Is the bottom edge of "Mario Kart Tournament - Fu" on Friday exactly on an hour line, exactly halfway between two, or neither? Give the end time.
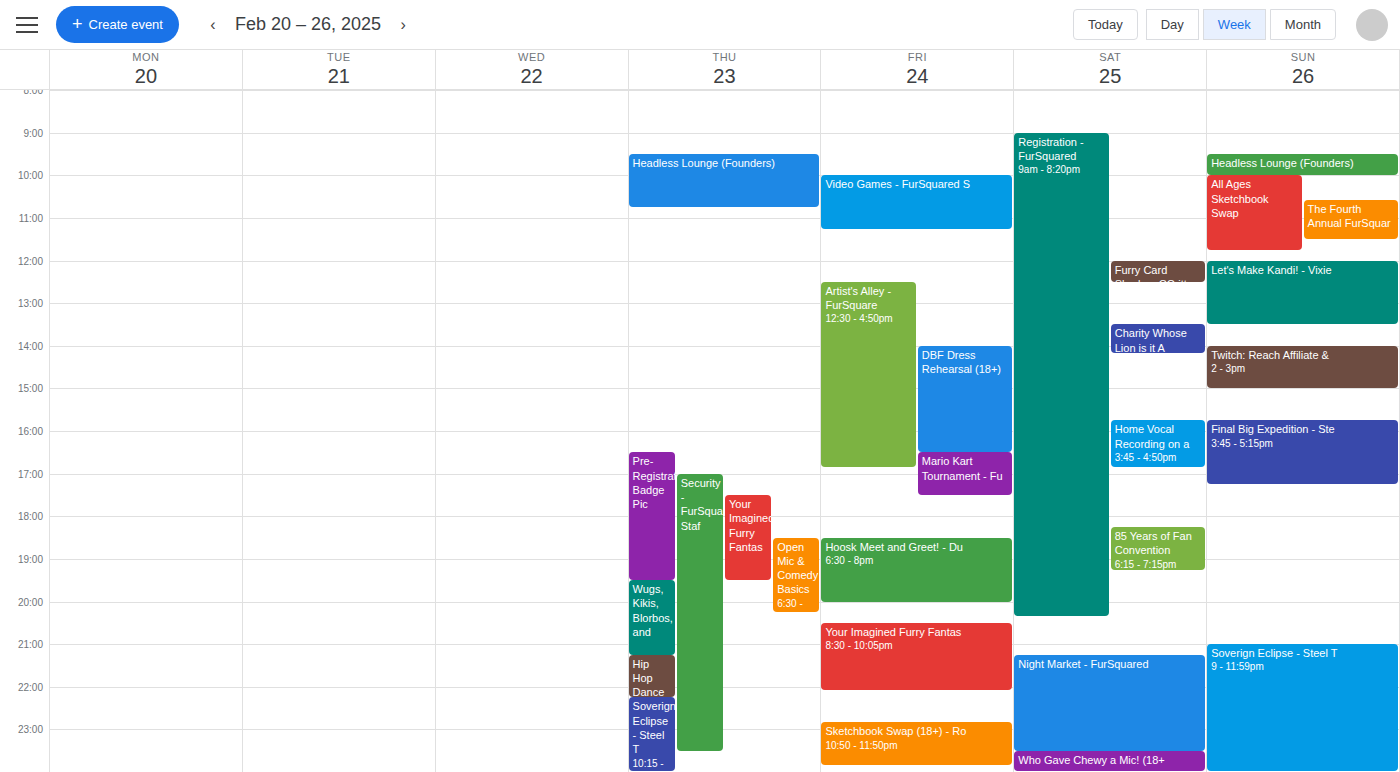
17:30 -- halfway between the 17:00 and 18:00 lines.